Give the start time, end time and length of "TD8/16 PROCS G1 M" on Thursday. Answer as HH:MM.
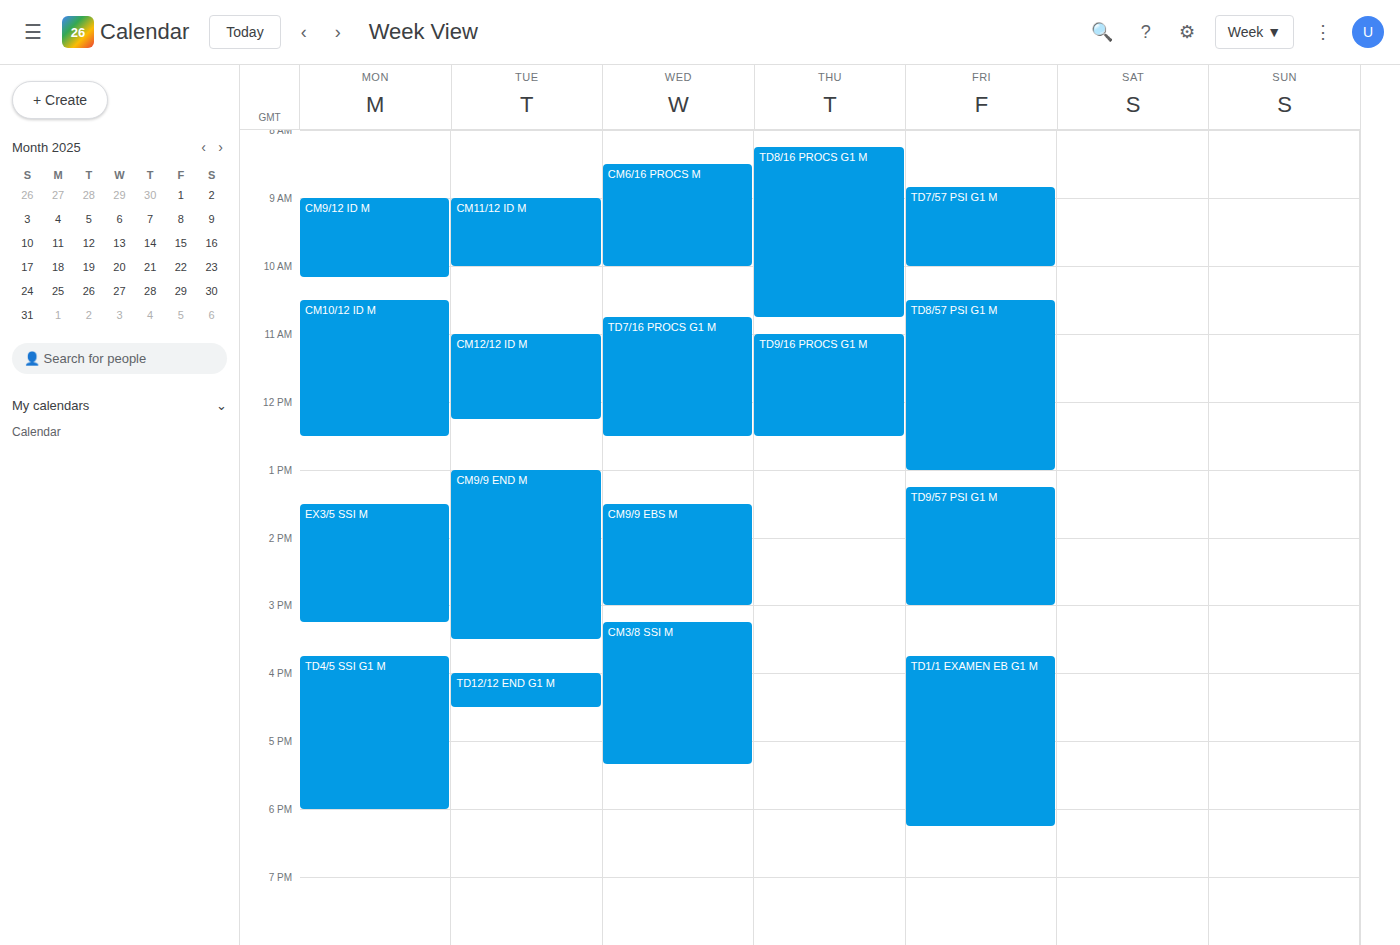
08:15 to 10:45, 2 hours 30 minutes